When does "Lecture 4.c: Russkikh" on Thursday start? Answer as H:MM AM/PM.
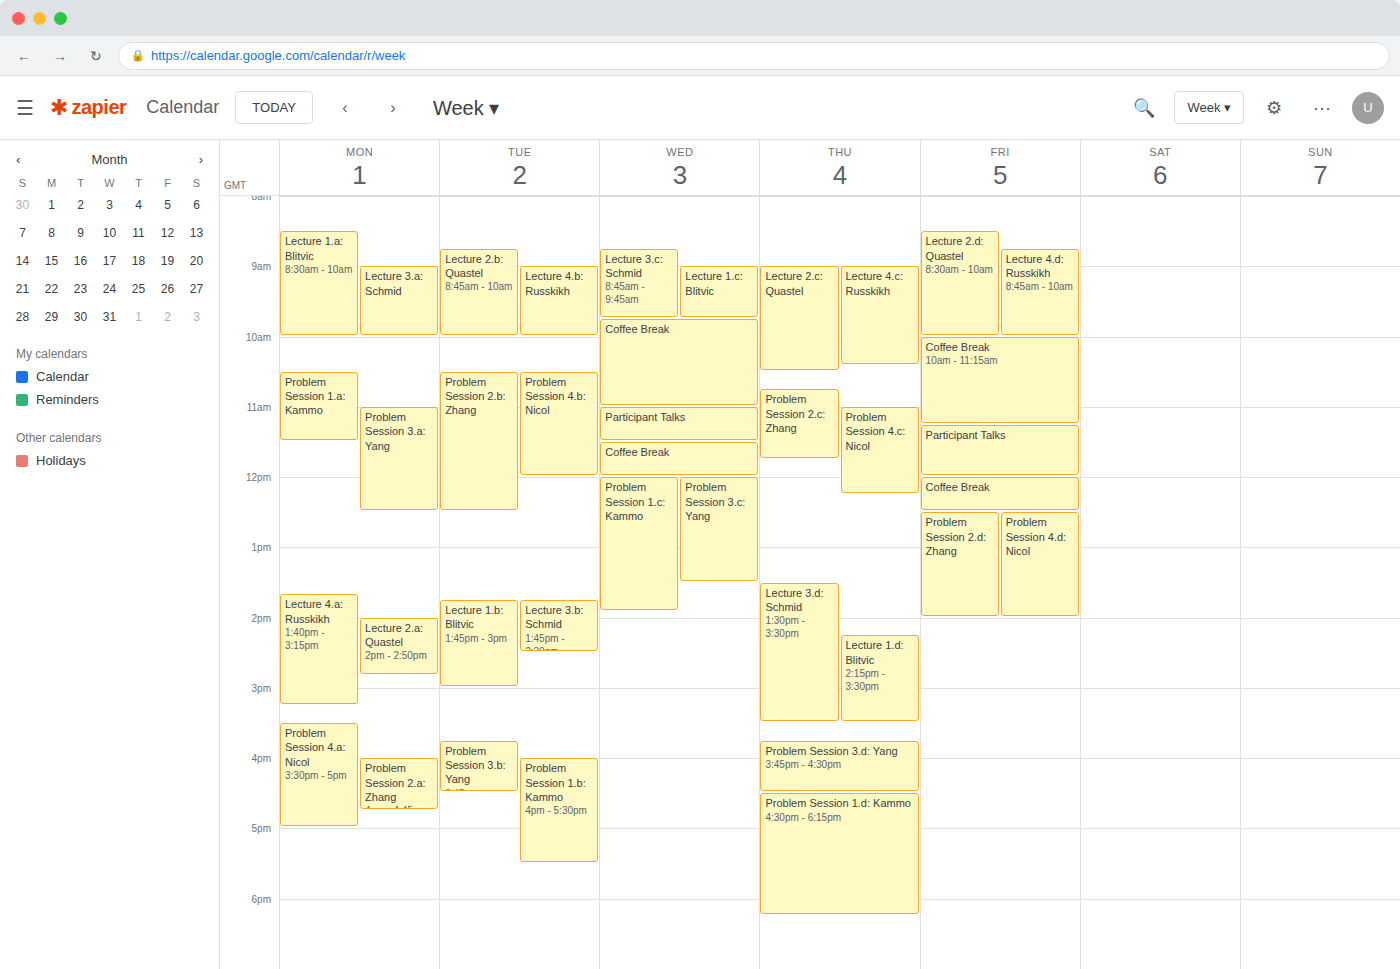
9:00 AM